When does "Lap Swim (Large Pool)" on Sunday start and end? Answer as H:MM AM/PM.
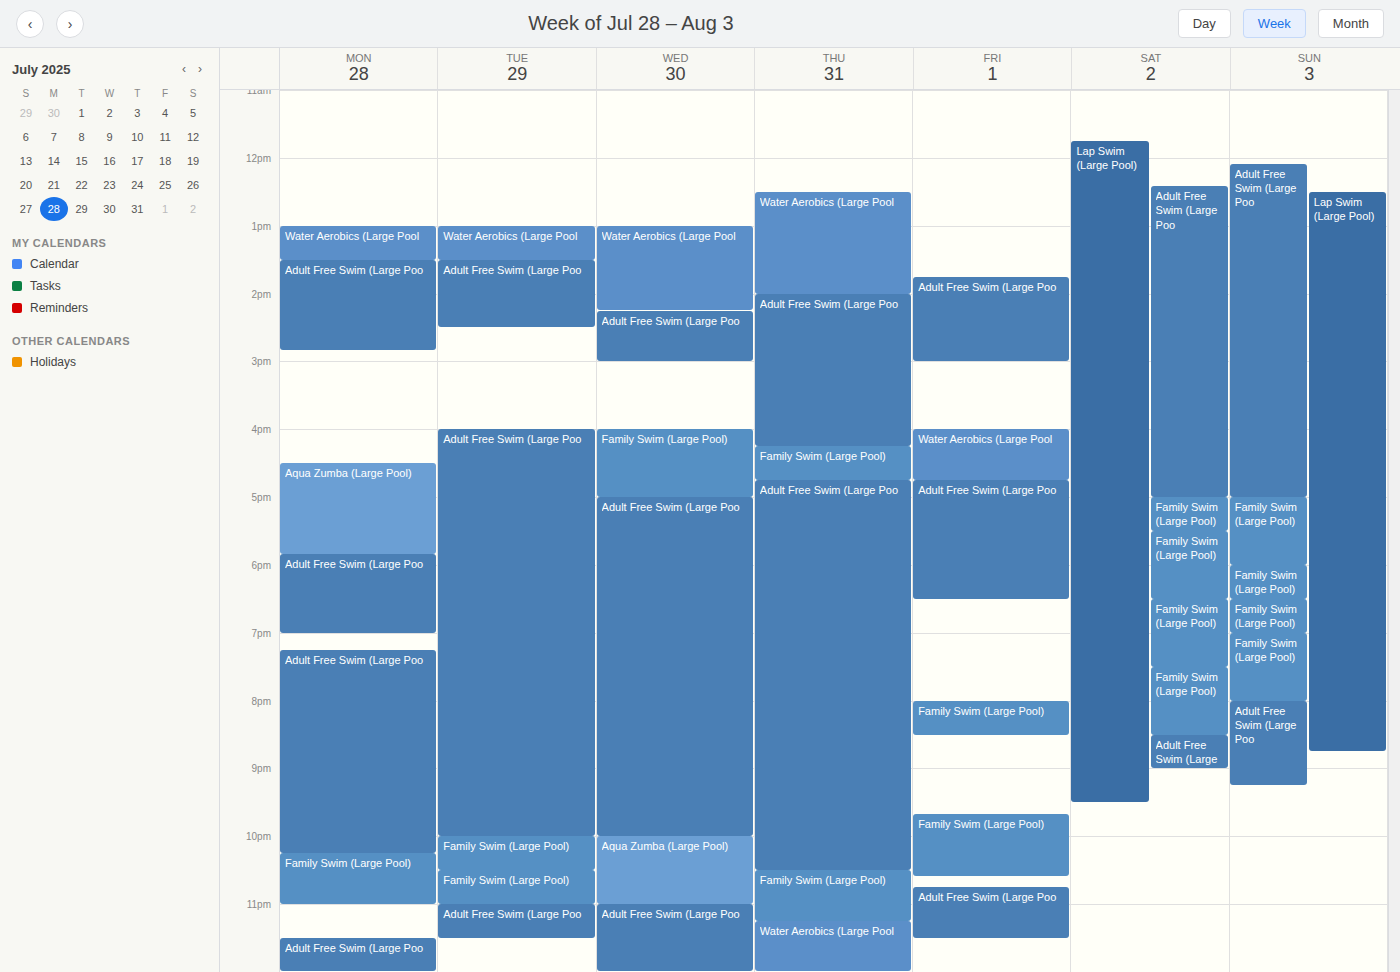
12:30 PM to 8:45 PM